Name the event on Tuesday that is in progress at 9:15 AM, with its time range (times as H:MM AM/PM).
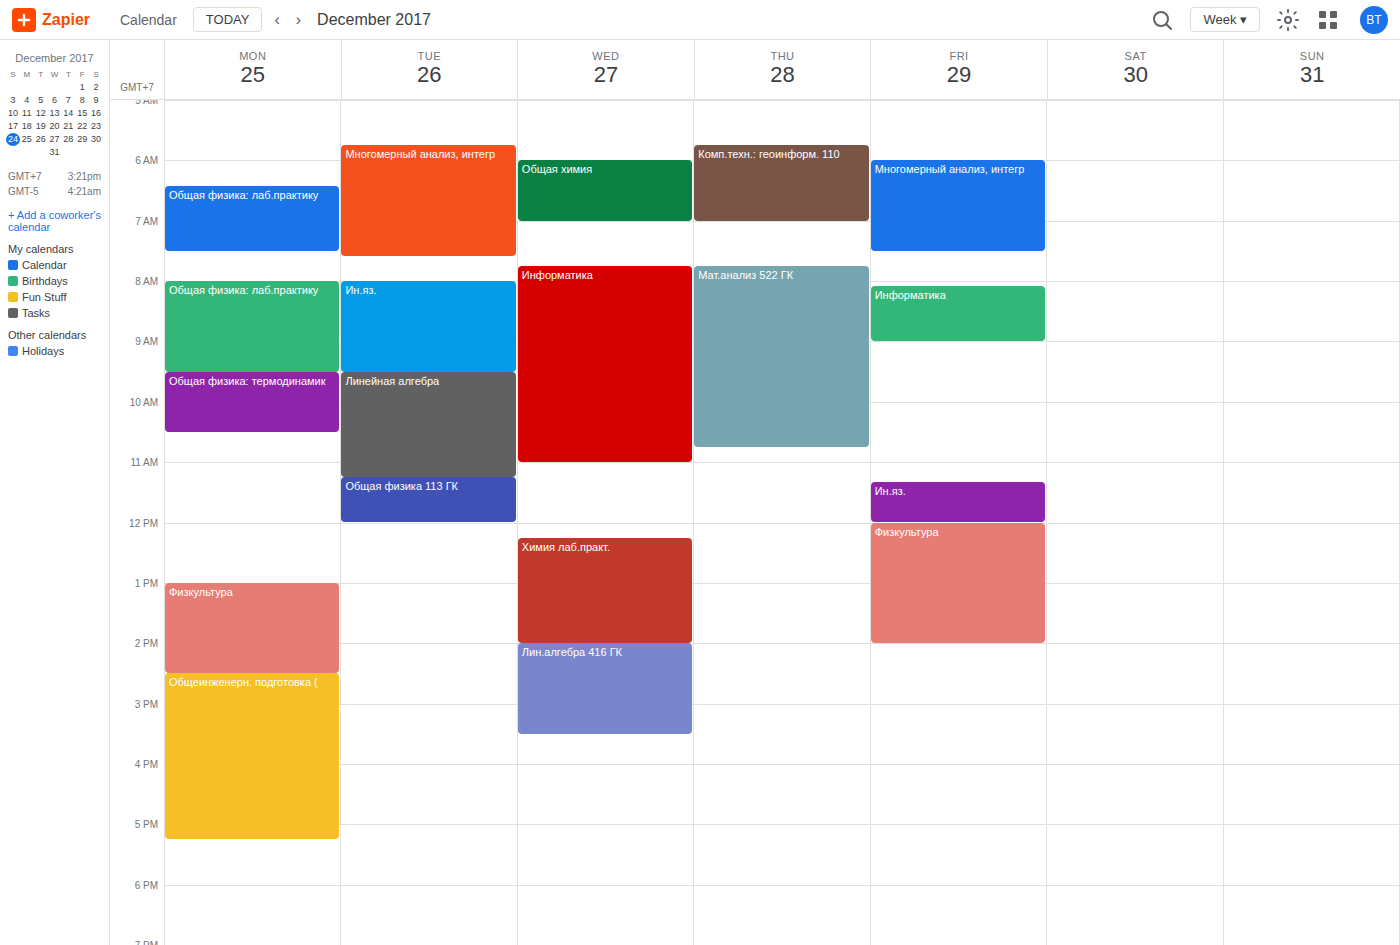
"Ин.яз.", 8:00 AM to 9:30 AM